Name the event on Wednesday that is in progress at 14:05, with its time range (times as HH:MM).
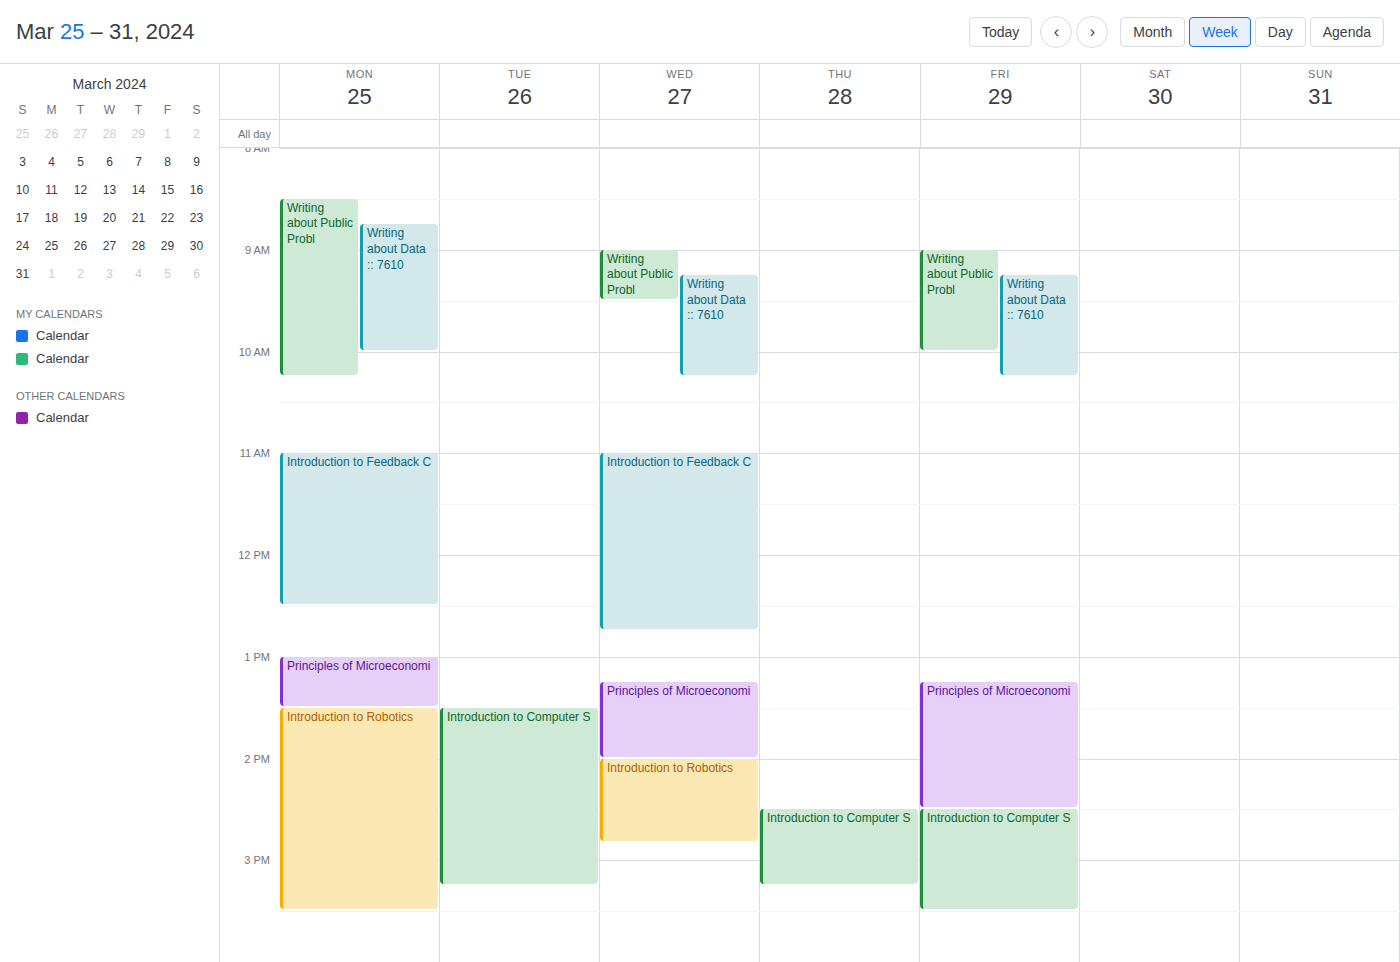
"Introduction to Robotics", 14:00 to 14:50